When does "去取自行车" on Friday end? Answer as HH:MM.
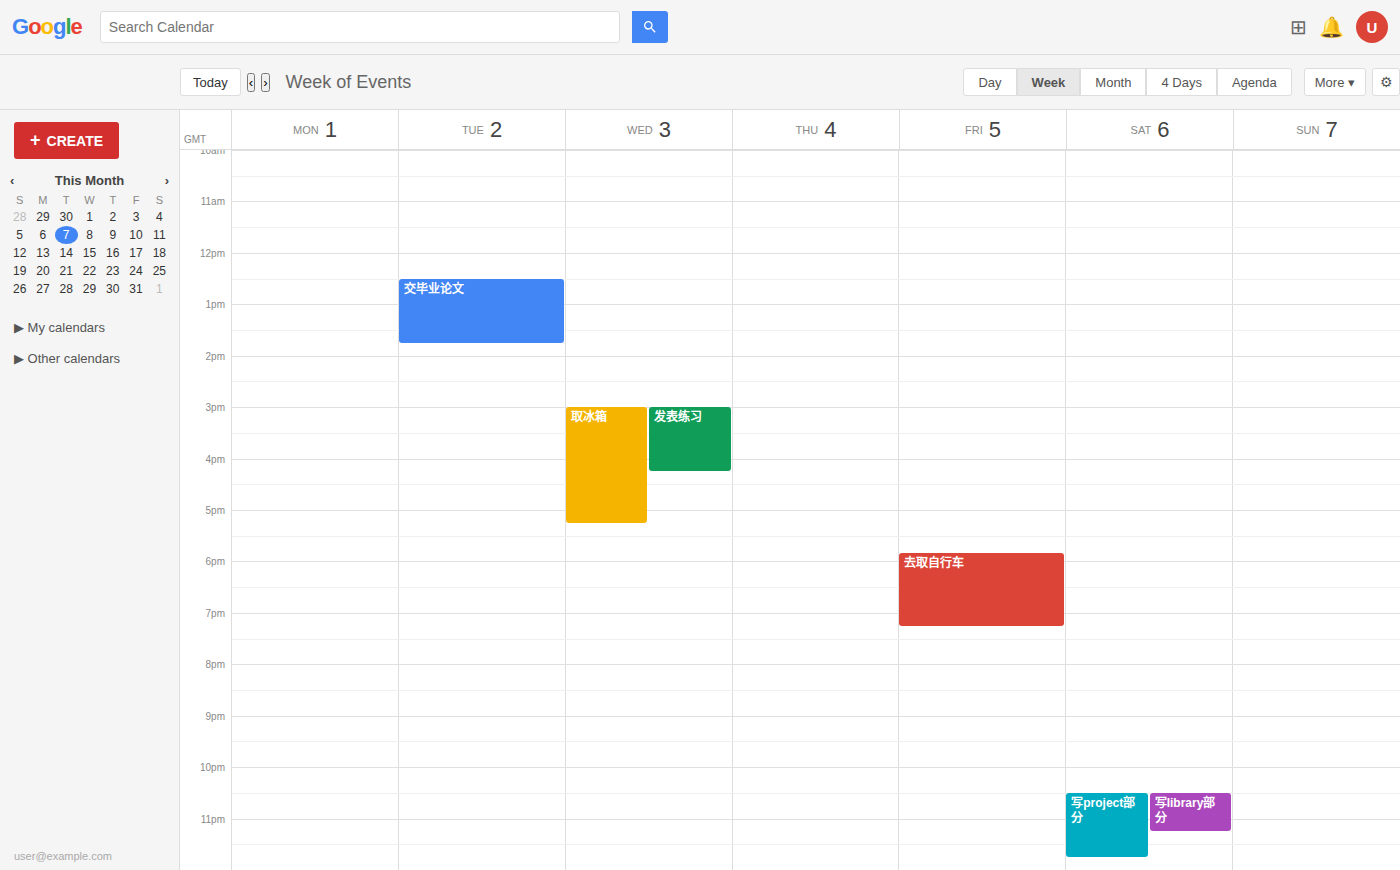
19:15